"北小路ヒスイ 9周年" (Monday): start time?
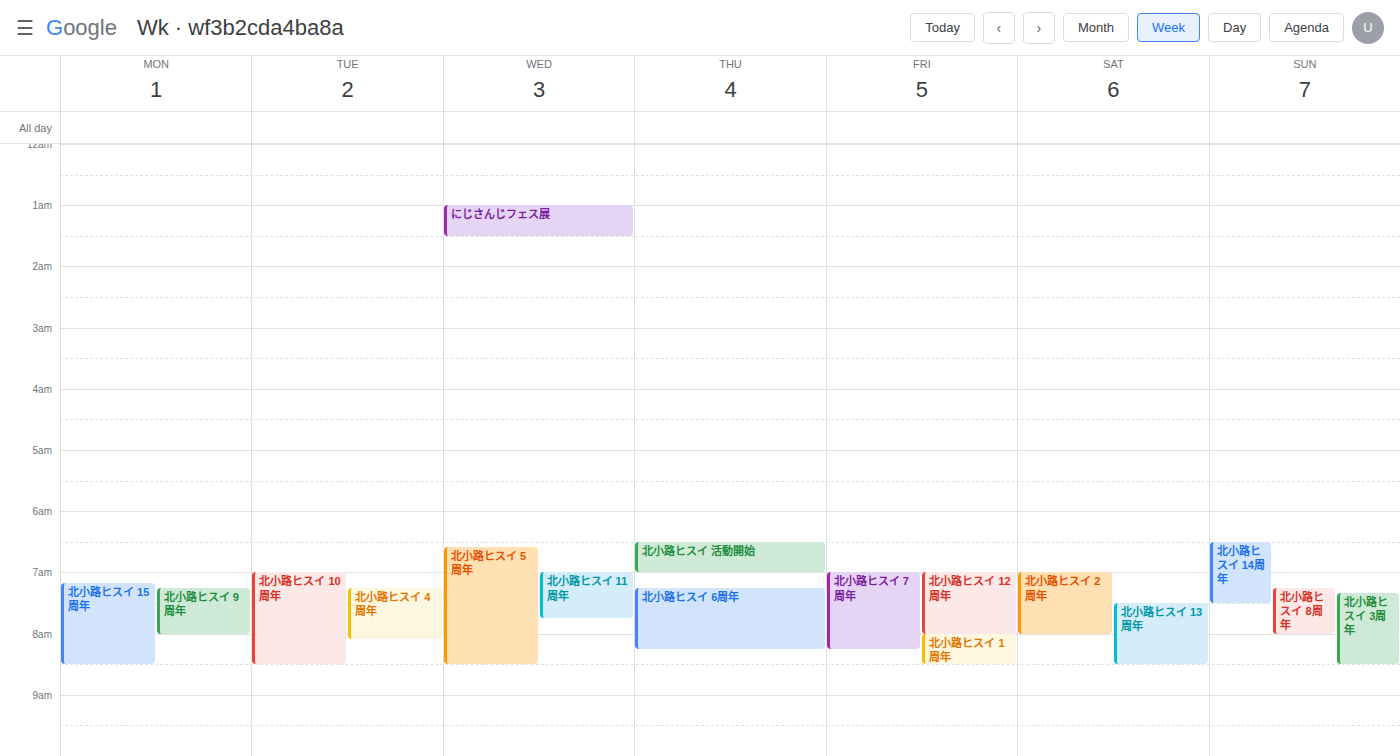
7:15 AM